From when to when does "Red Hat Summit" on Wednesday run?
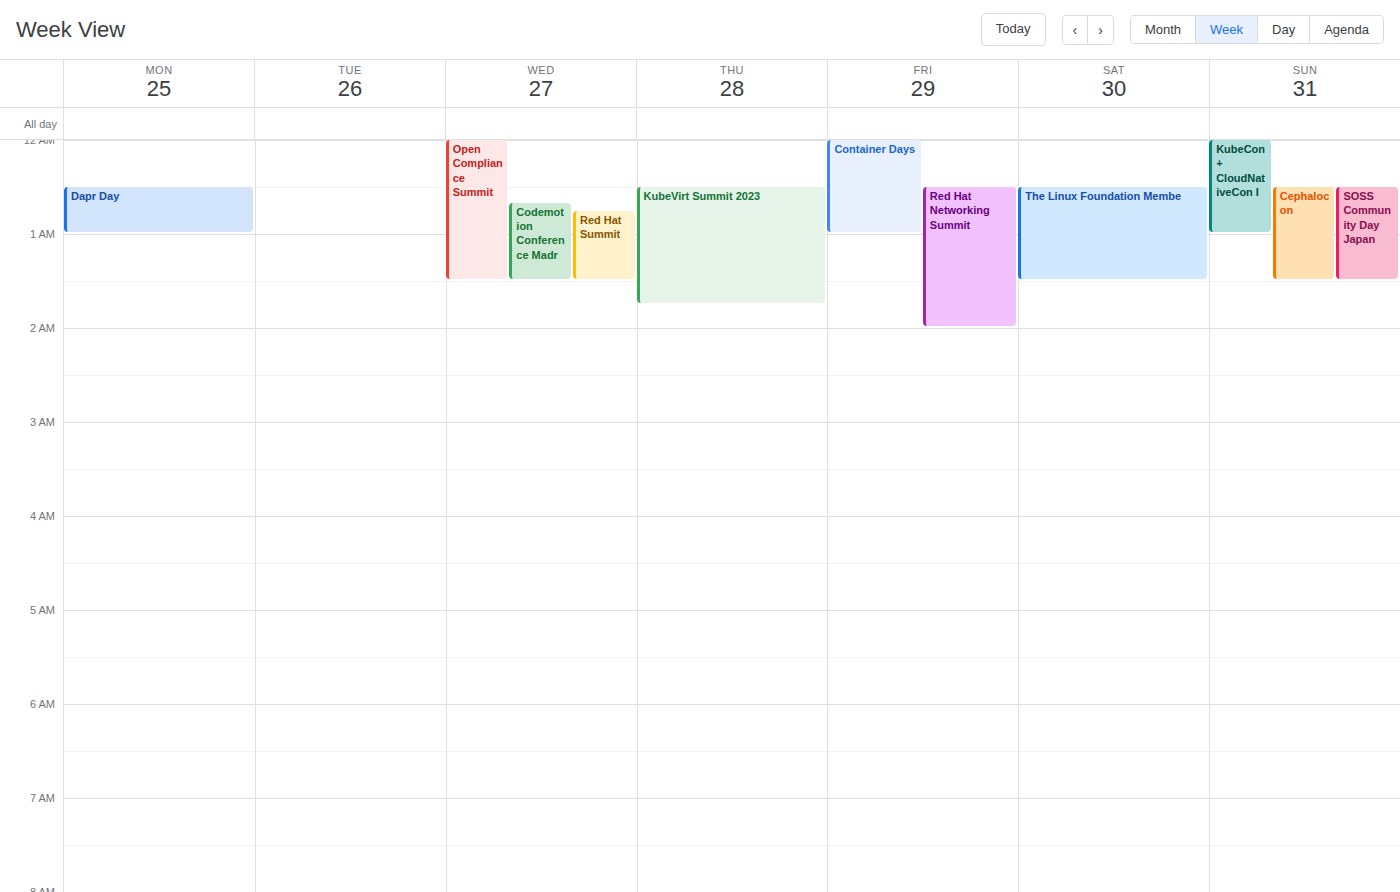
12:45 AM to 1:30 AM